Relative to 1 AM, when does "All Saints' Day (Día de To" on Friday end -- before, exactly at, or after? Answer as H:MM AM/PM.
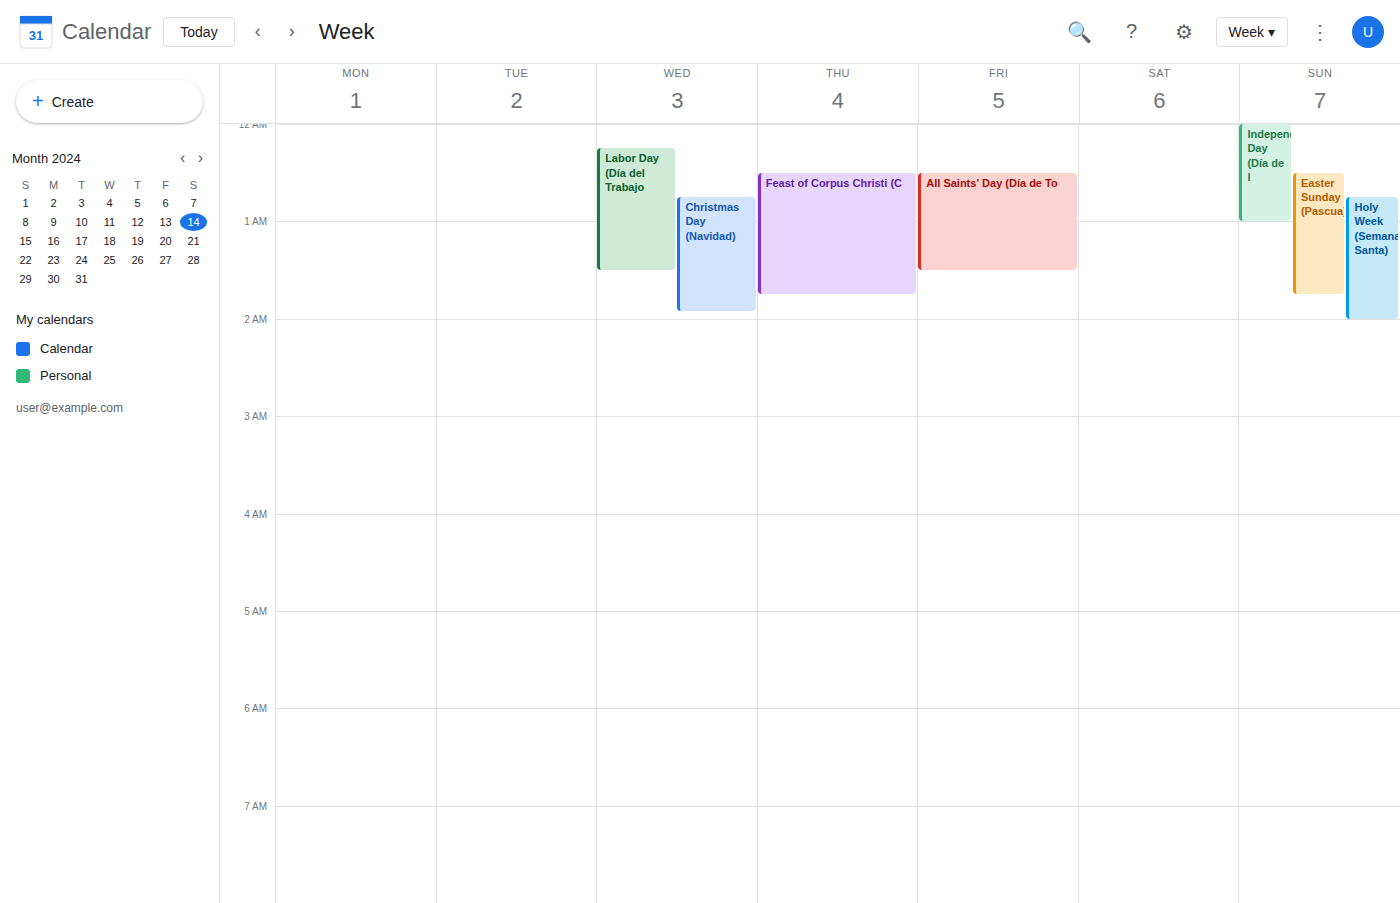
1:30 AM -- after 1 AM, 30 minutes below the 1 AM line.